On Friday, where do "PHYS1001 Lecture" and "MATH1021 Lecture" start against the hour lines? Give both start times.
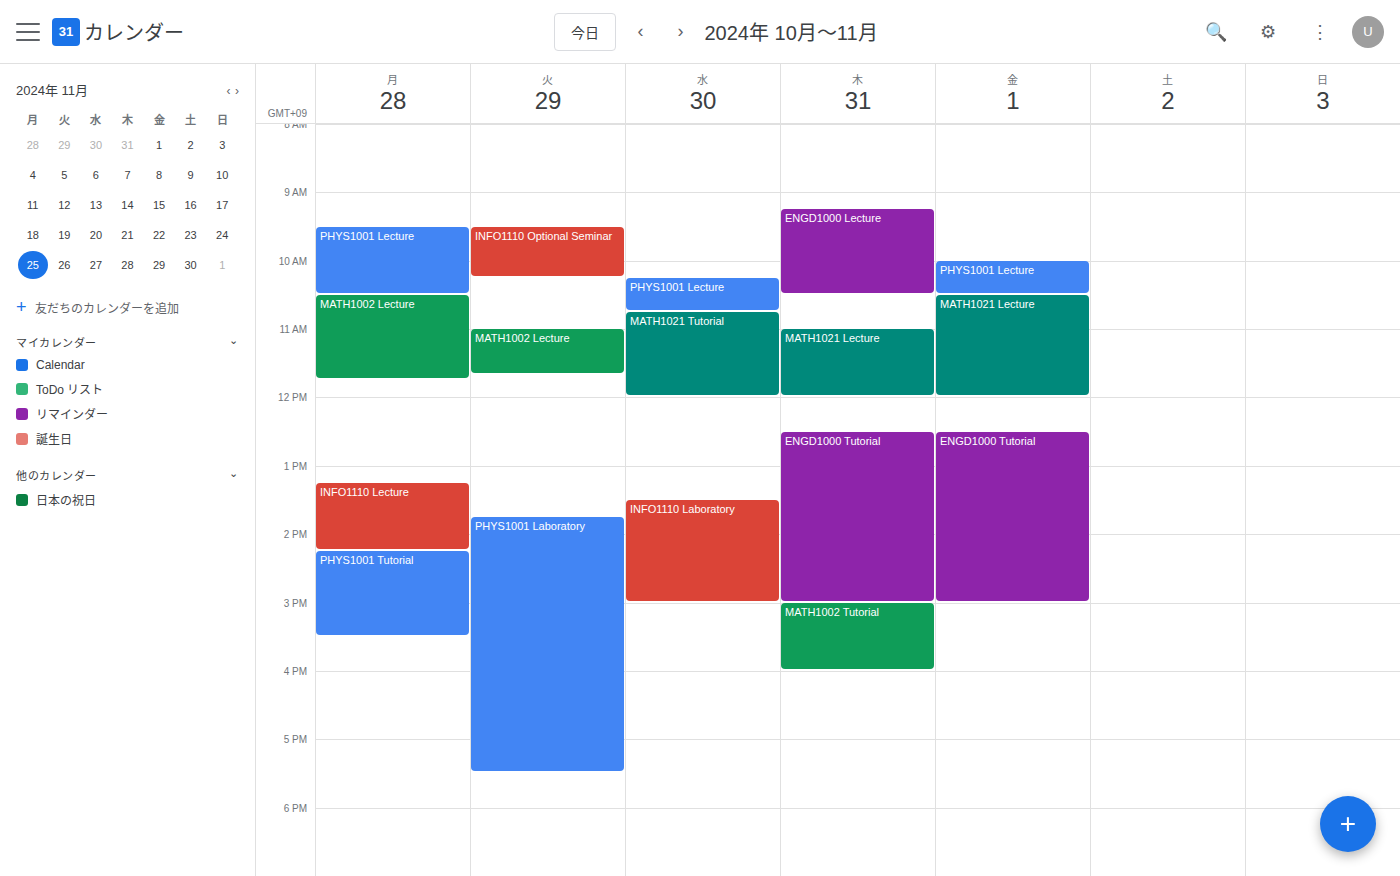
"PHYS1001 Lecture": 10:00 AM, exactly on the 10 AM line. "MATH1021 Lecture": 10:30 AM, halfway between the 10 AM and 11 AM lines.